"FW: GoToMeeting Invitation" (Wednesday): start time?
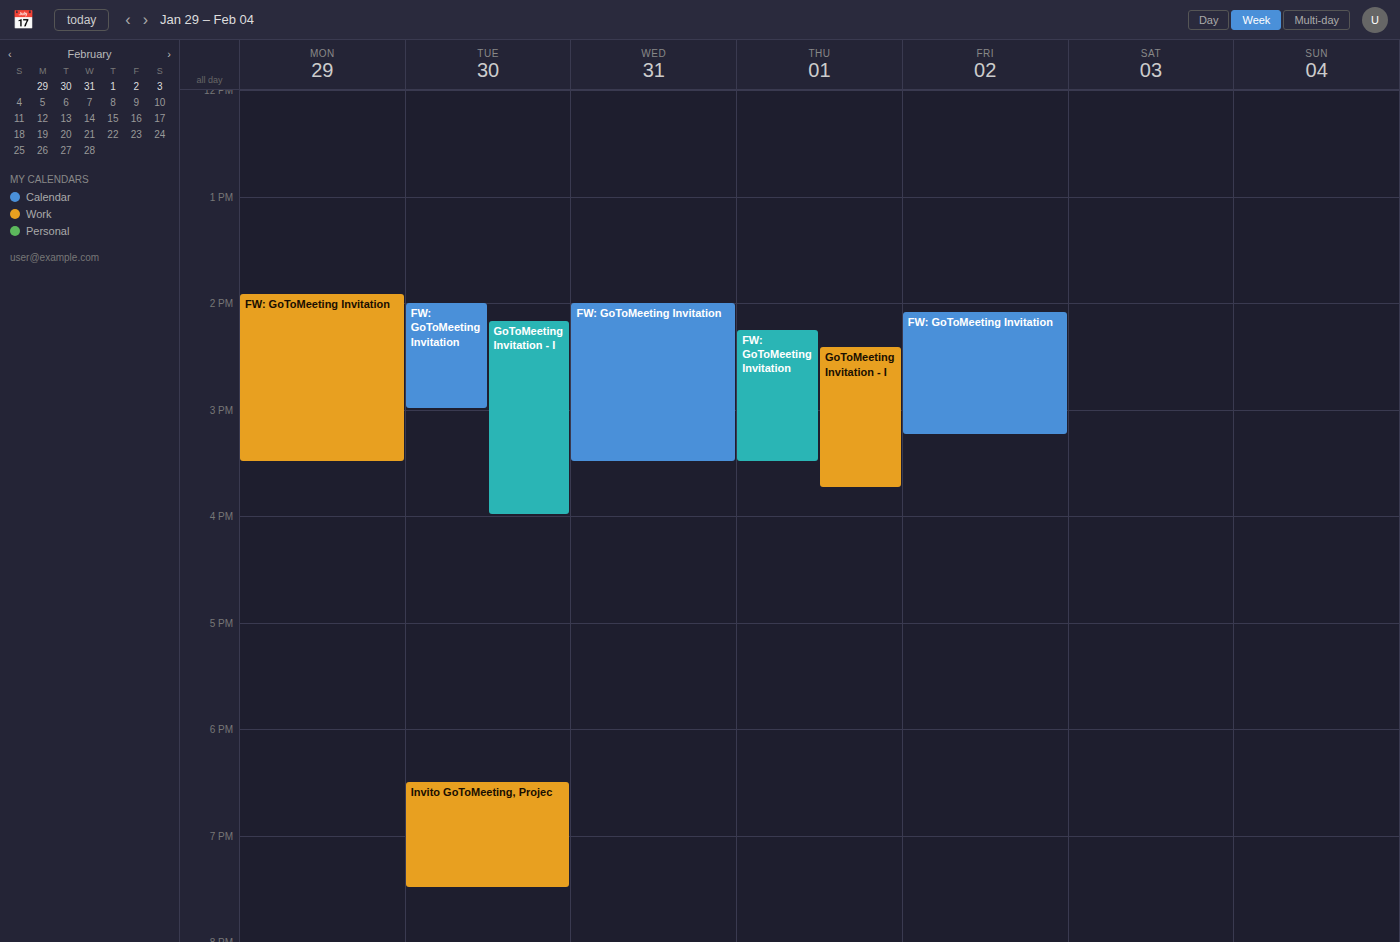
2:00 PM